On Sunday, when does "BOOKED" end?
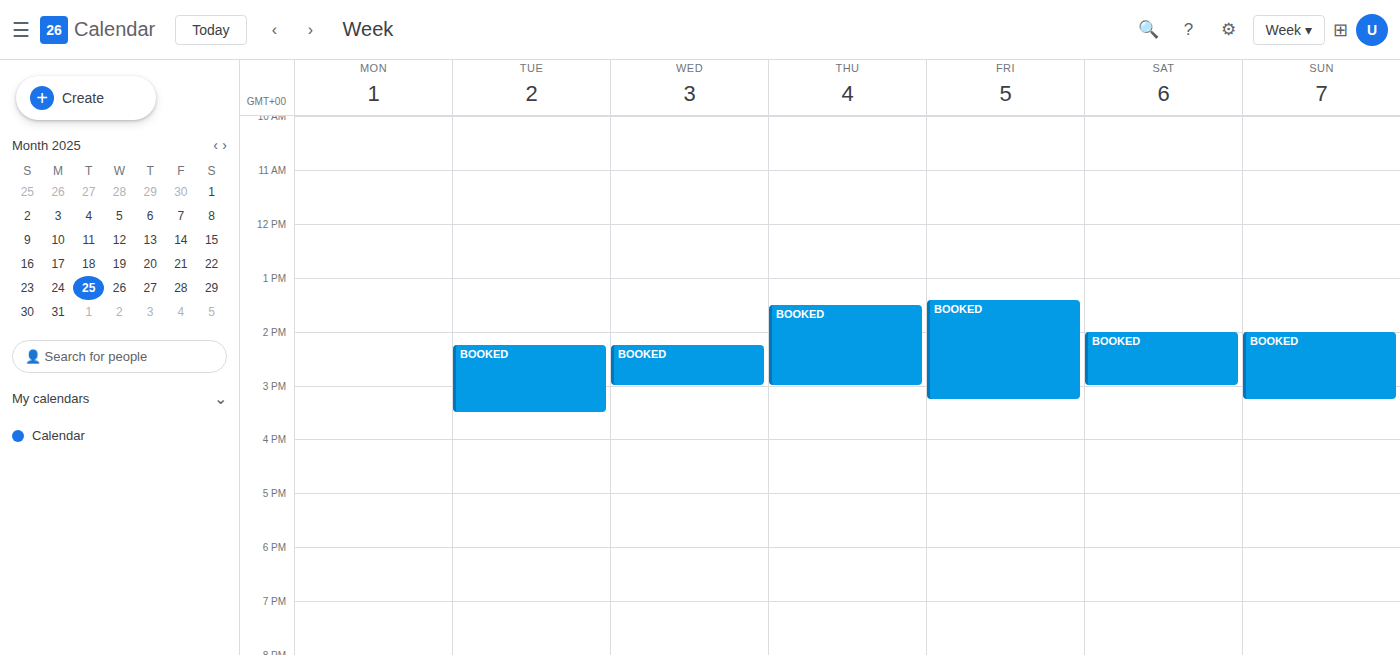
3:15 PM